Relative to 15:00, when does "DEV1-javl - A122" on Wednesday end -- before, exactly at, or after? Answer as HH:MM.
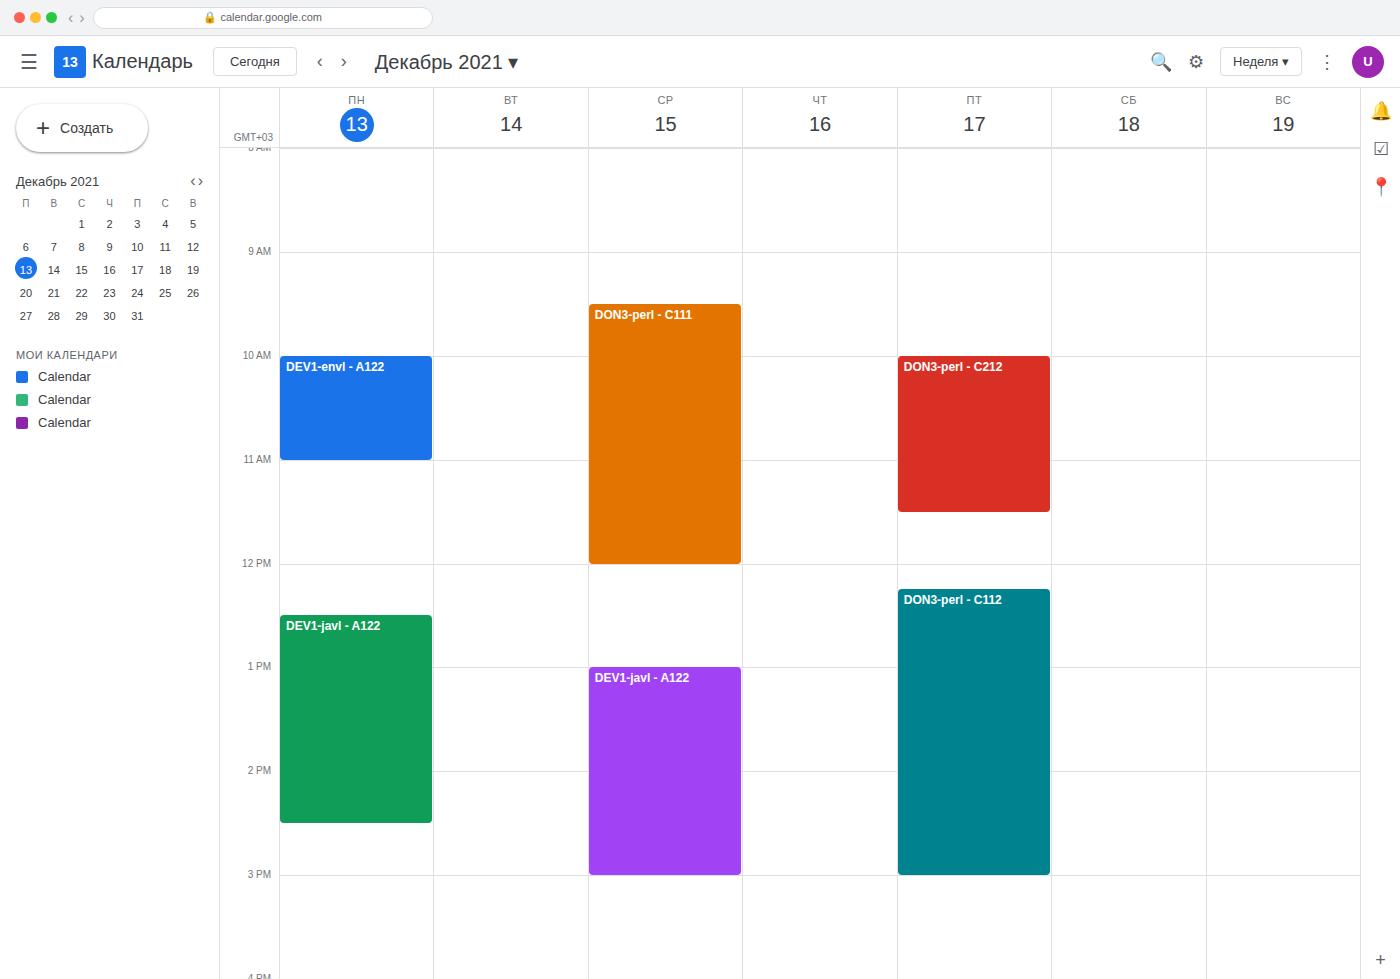
15:00 -- exactly at 15:00, on the 15:00 line.